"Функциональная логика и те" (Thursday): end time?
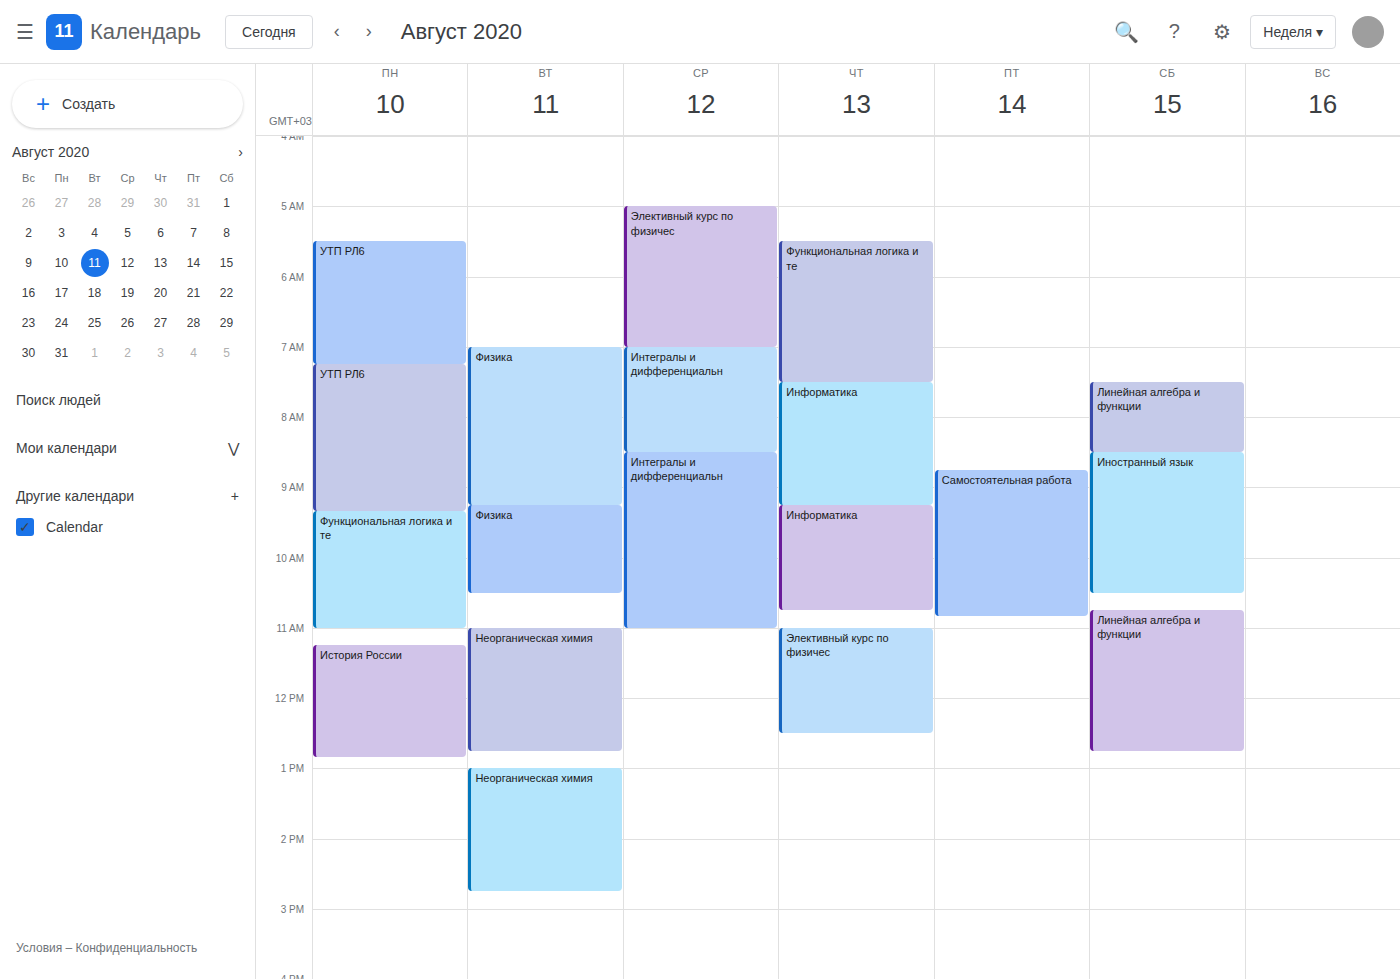
7:30 AM